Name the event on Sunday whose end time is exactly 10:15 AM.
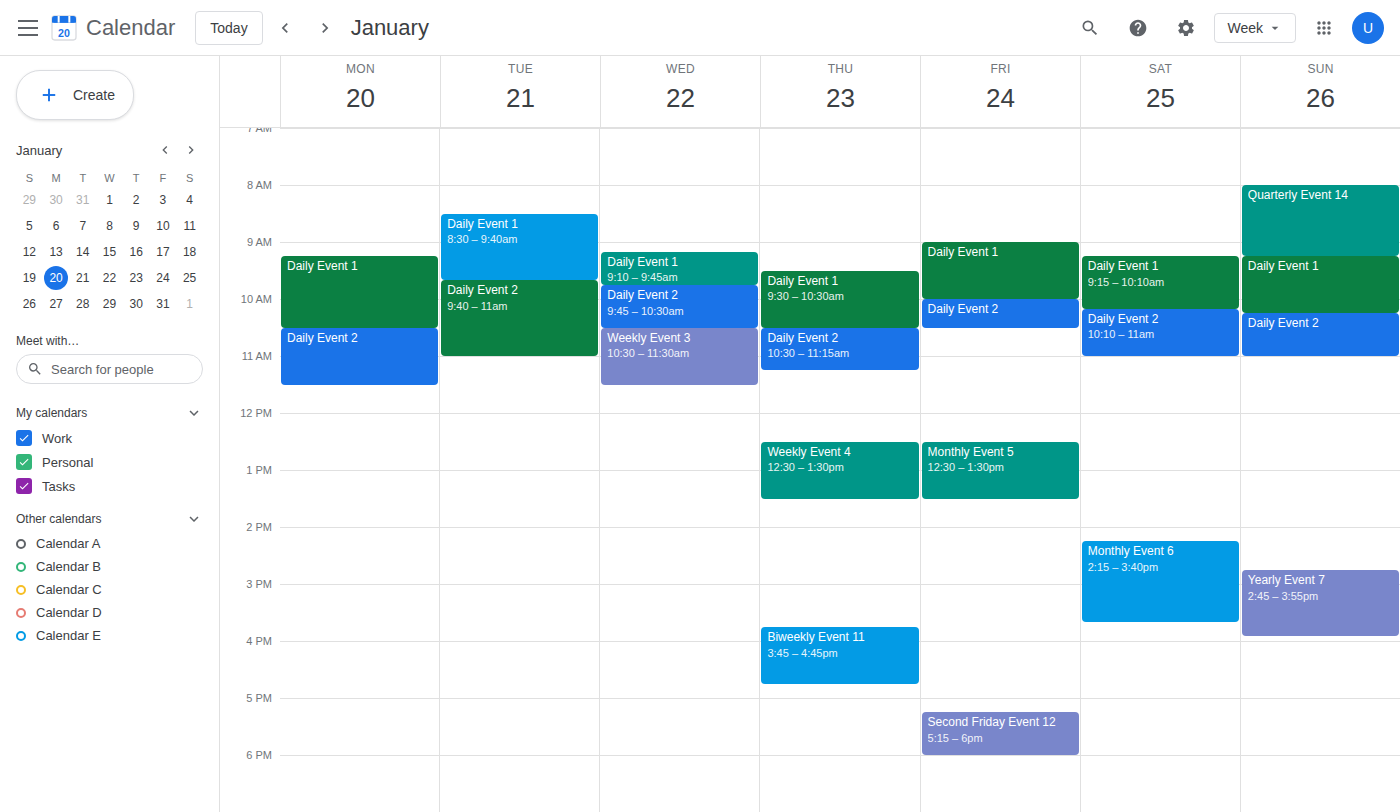
"Daily Event 1"